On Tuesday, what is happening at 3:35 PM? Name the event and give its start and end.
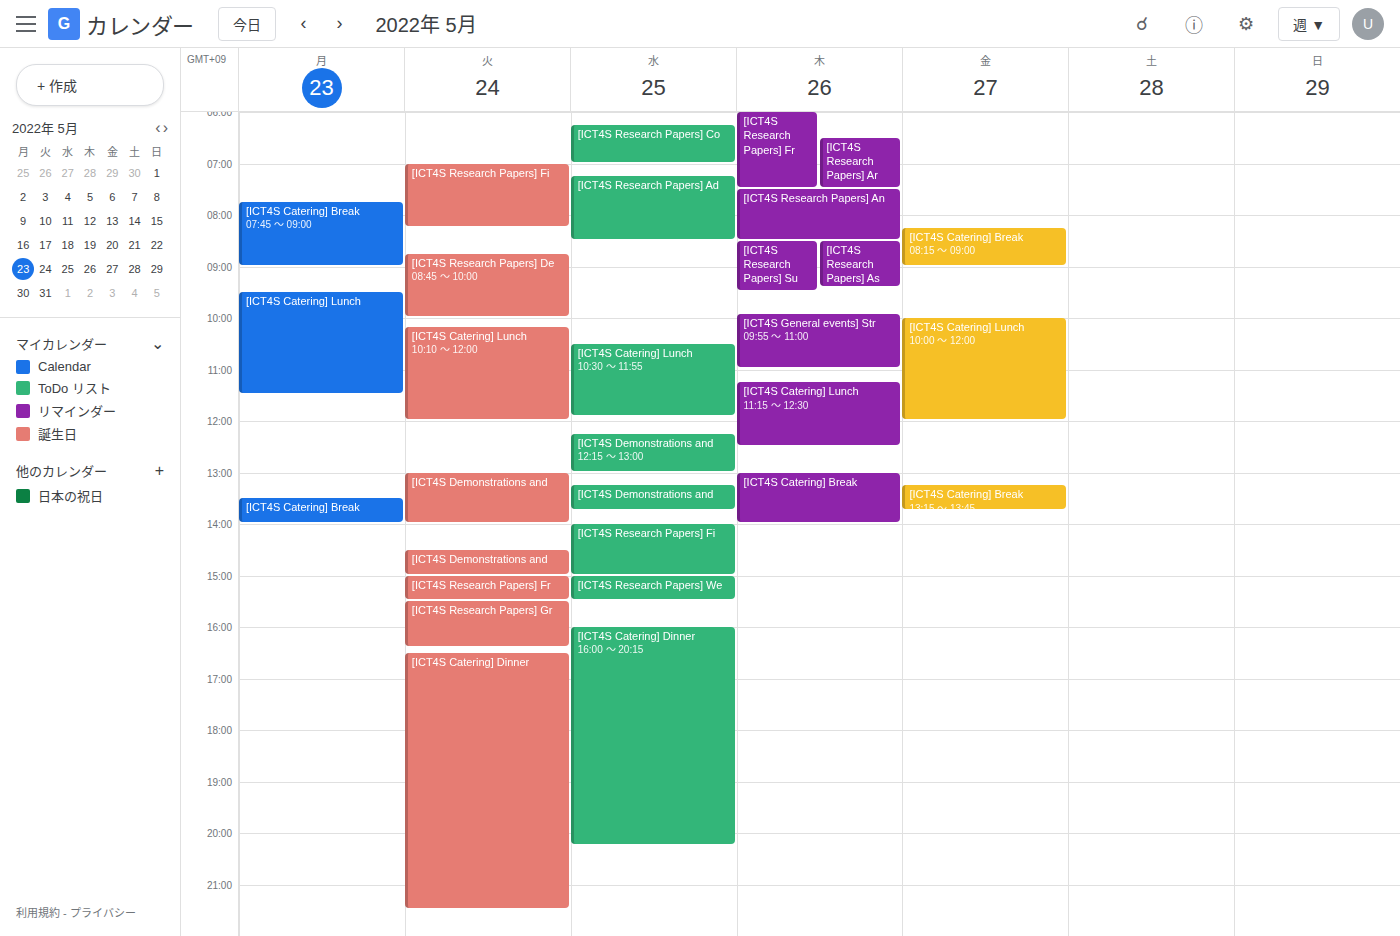
"[ICT4S Research Papers] Gr", 3:30 PM to 4:25 PM